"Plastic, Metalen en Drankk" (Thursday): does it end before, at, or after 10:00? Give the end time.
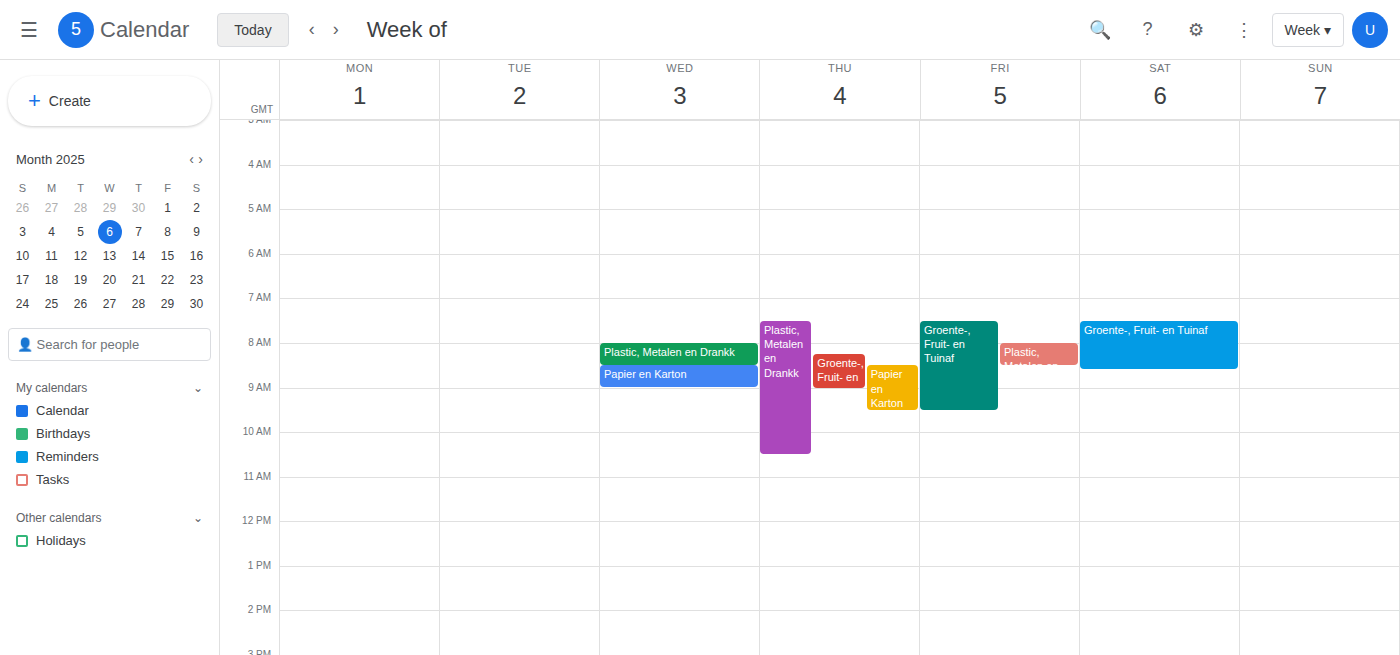
10:30 -- after 10:00, 30 minutes below the 10:00 line.